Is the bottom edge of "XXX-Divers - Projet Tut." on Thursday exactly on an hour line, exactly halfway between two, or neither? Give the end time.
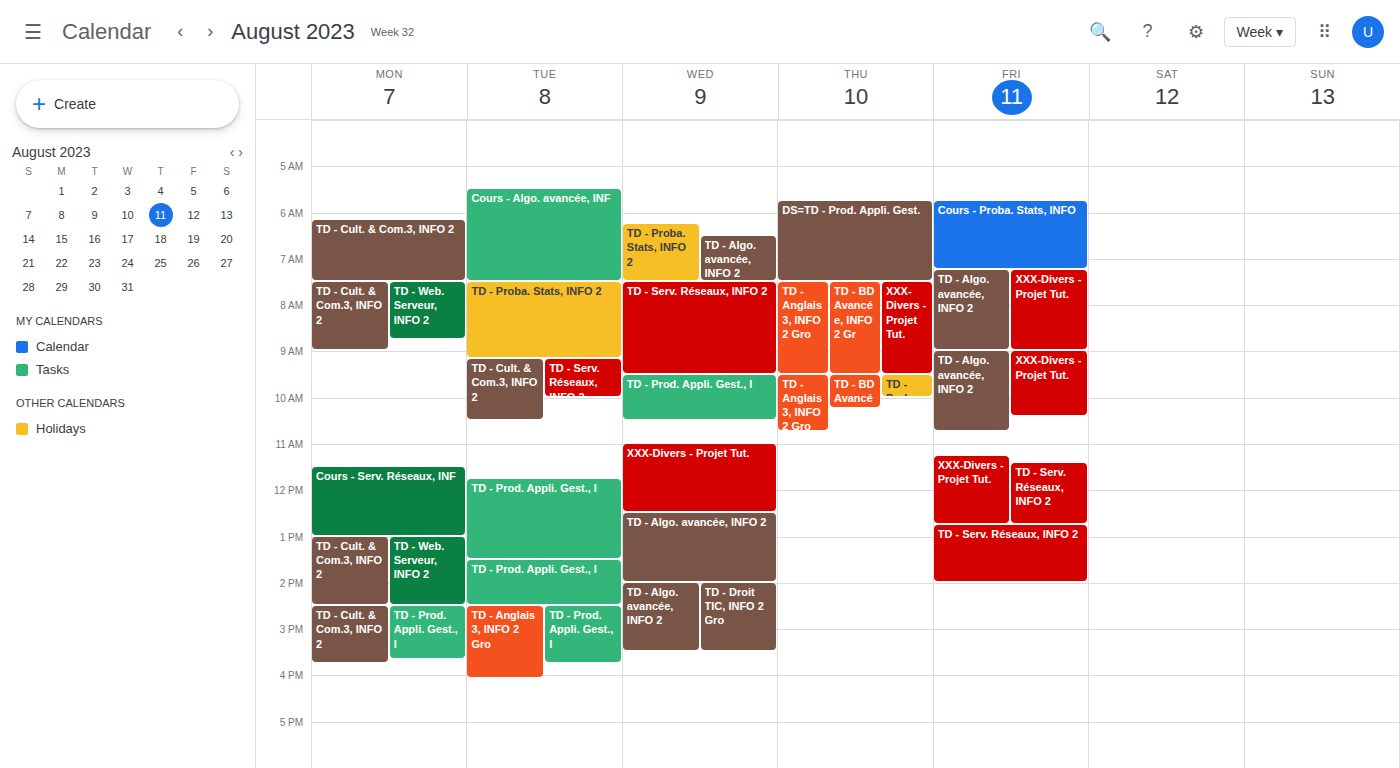
9:30 AM -- halfway between the 9 AM and 10 AM lines.